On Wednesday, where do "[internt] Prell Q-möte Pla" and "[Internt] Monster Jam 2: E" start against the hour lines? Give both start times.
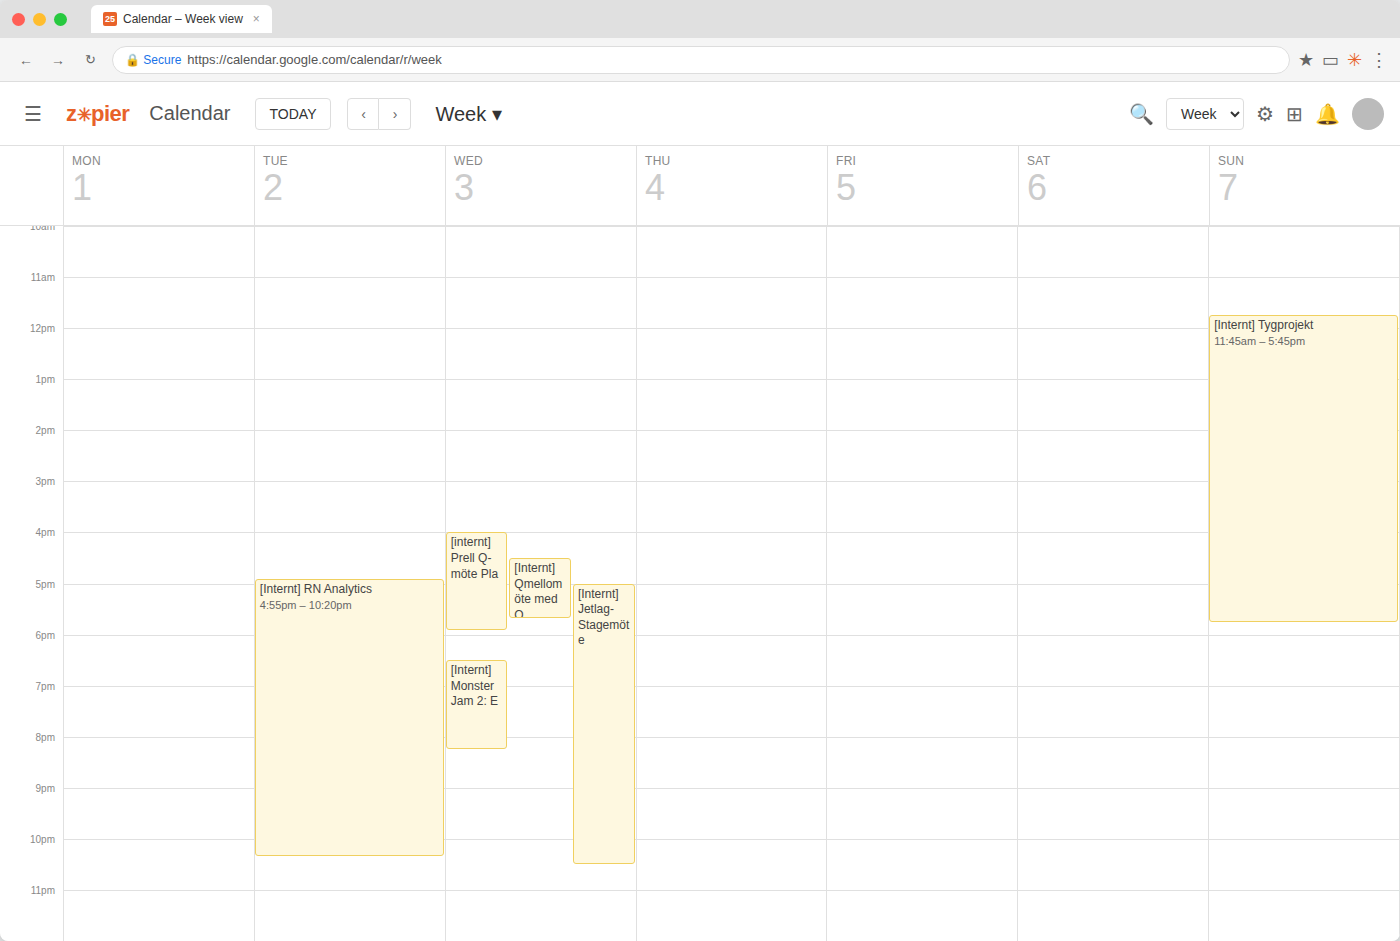
"[internt] Prell Q-möte Pla": 4:00 PM, exactly on the 4 PM line. "[Internt] Monster Jam 2: E": 6:30 PM, halfway between the 6 PM and 7 PM lines.